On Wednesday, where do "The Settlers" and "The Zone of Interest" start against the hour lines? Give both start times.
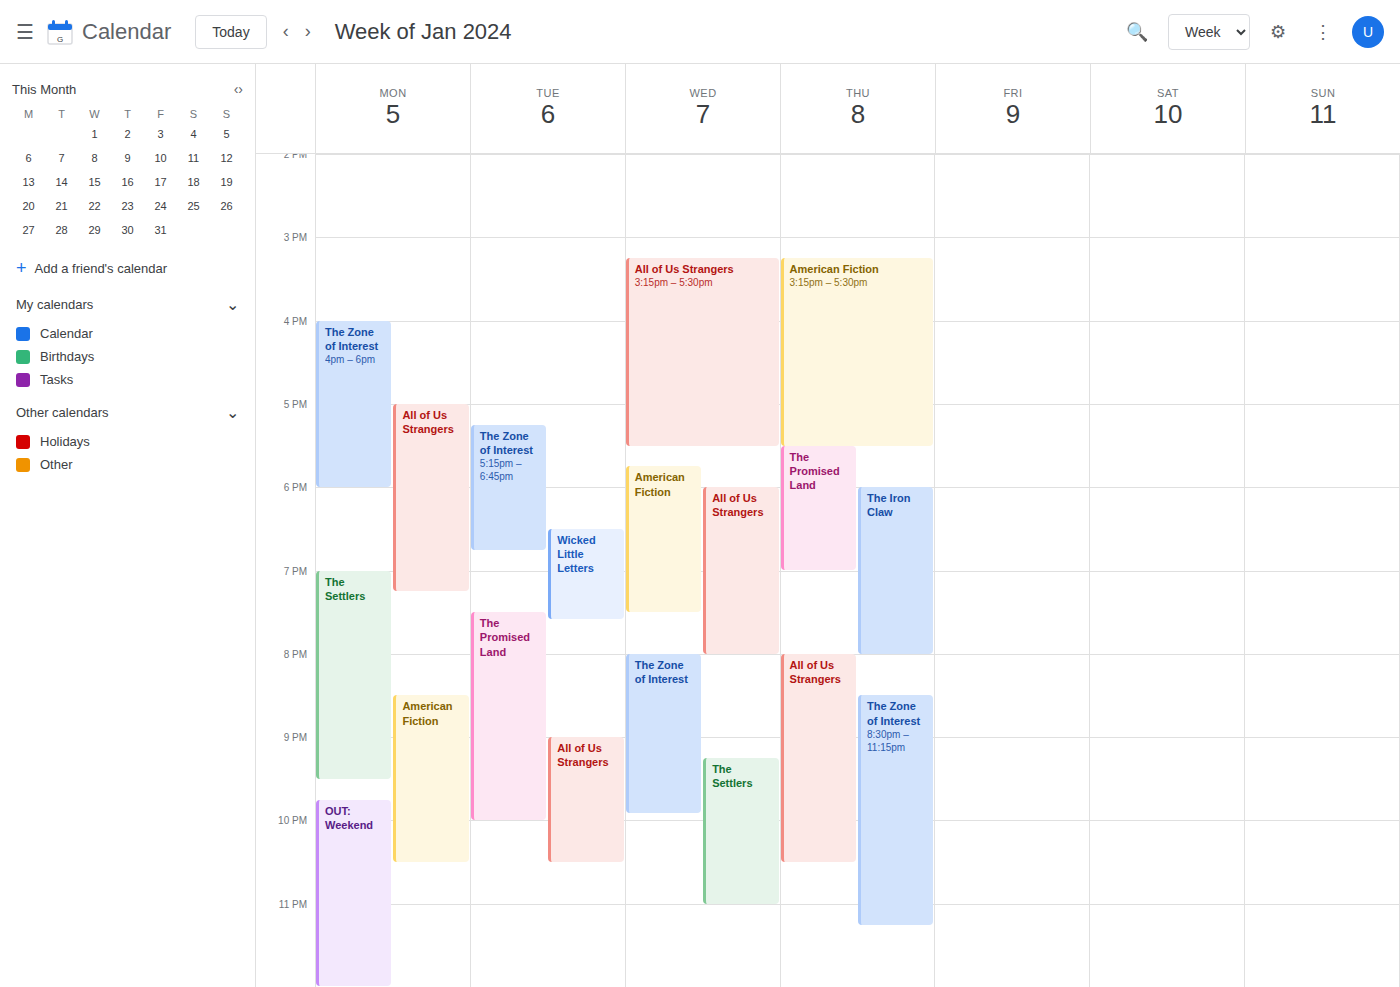
"The Settlers": 9:15 PM, neither: a quarter of the way from the 9 PM line to the 10 PM line. "The Zone of Interest": 8:00 PM, exactly on the 8 PM line.